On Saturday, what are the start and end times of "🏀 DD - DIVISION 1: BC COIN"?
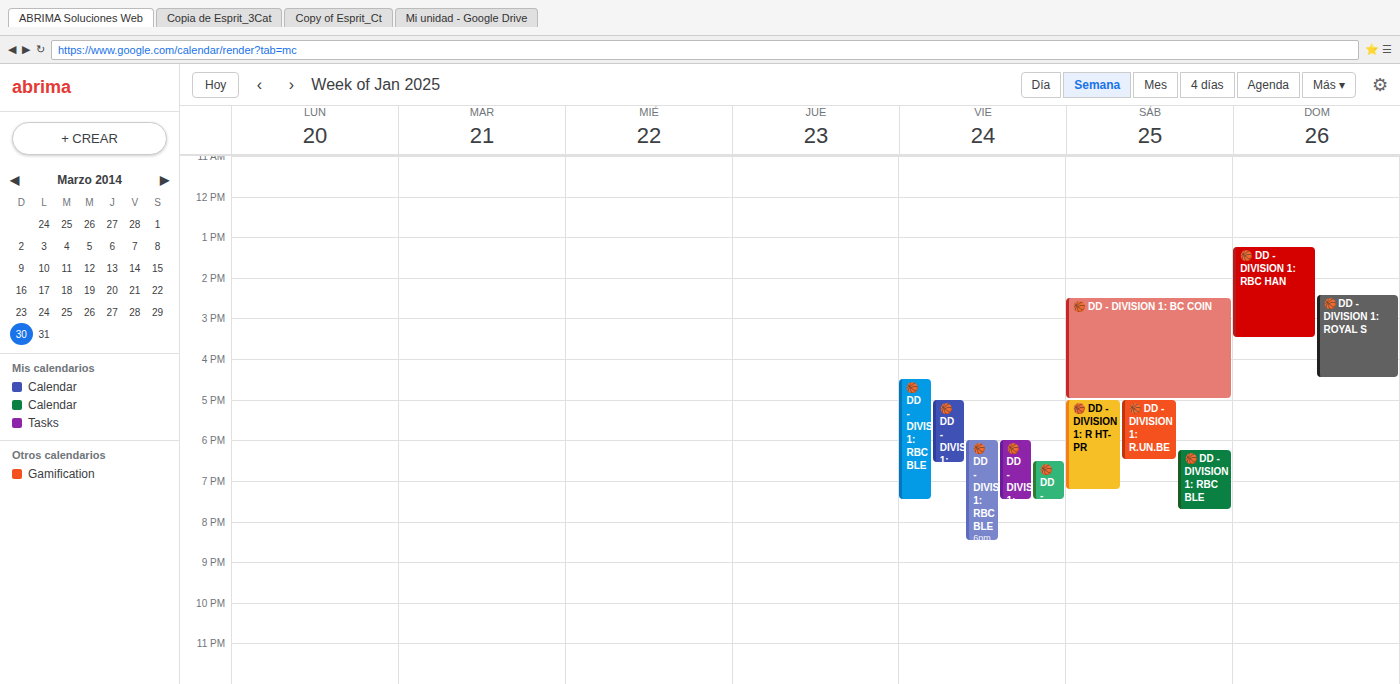
2:30 PM to 5:00 PM